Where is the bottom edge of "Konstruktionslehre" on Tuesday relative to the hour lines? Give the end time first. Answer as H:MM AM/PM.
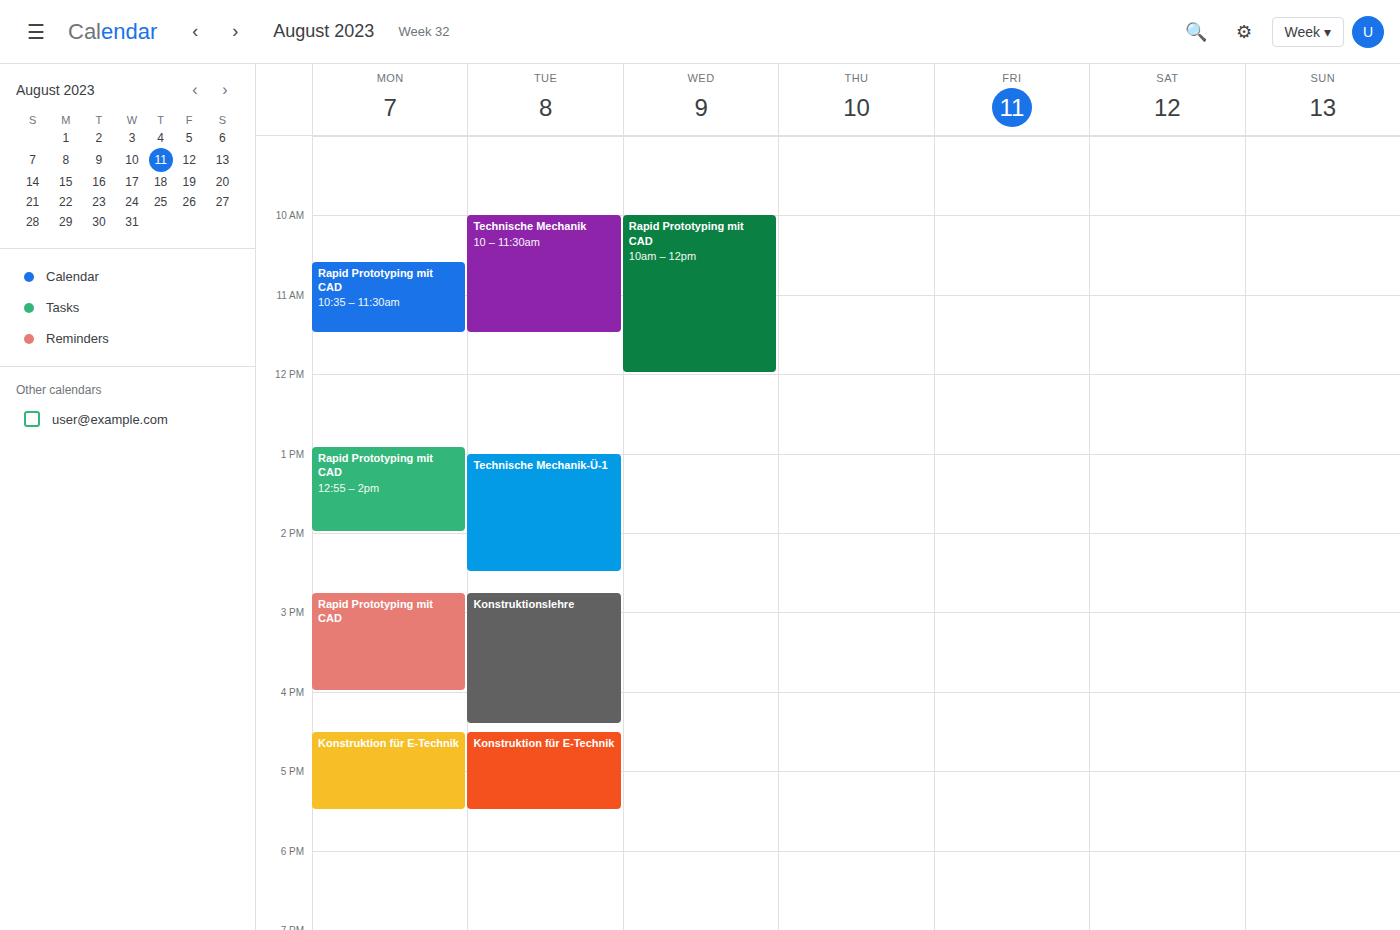
4:25 PM -- neither: 25 minutes below the 4 PM line and 35 minutes above the 5 PM line.